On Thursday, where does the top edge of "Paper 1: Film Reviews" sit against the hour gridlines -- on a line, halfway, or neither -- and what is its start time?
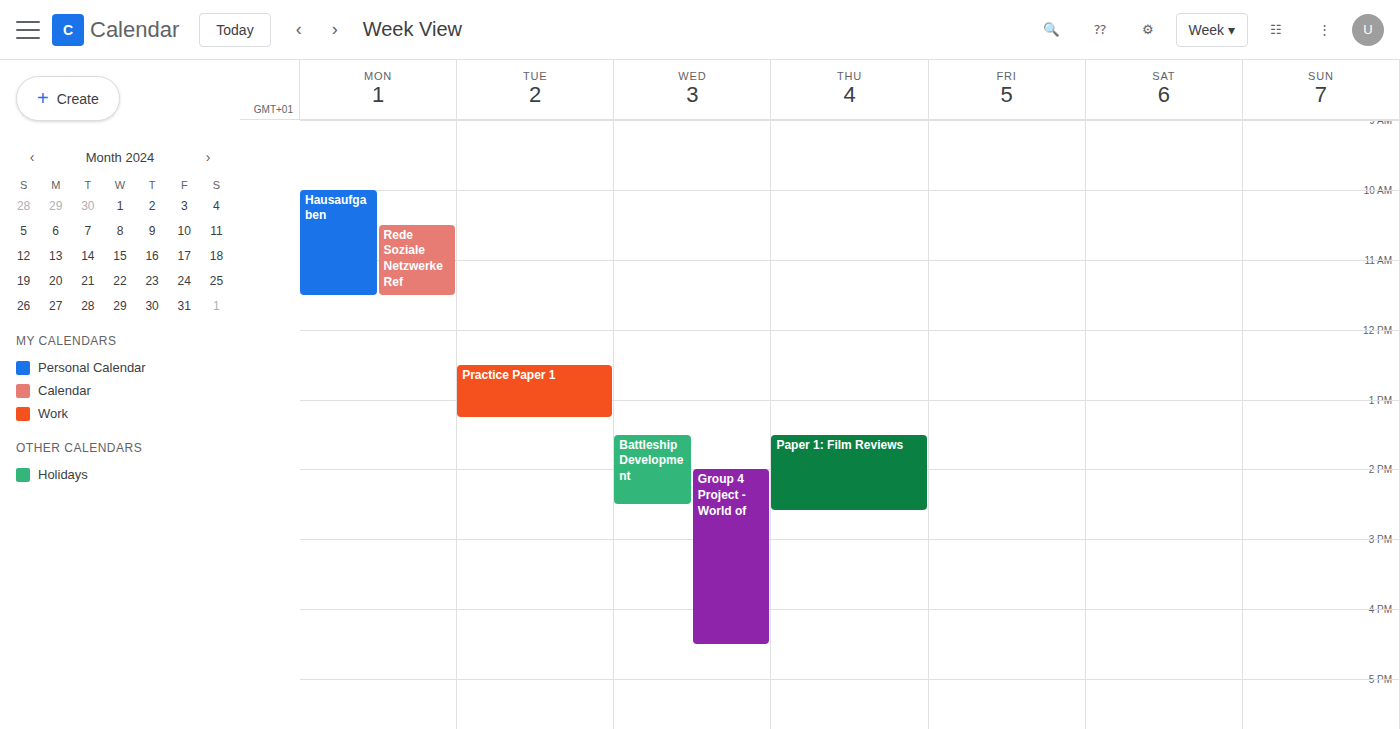
1:30 PM -- halfway between the 1 PM and 2 PM lines.